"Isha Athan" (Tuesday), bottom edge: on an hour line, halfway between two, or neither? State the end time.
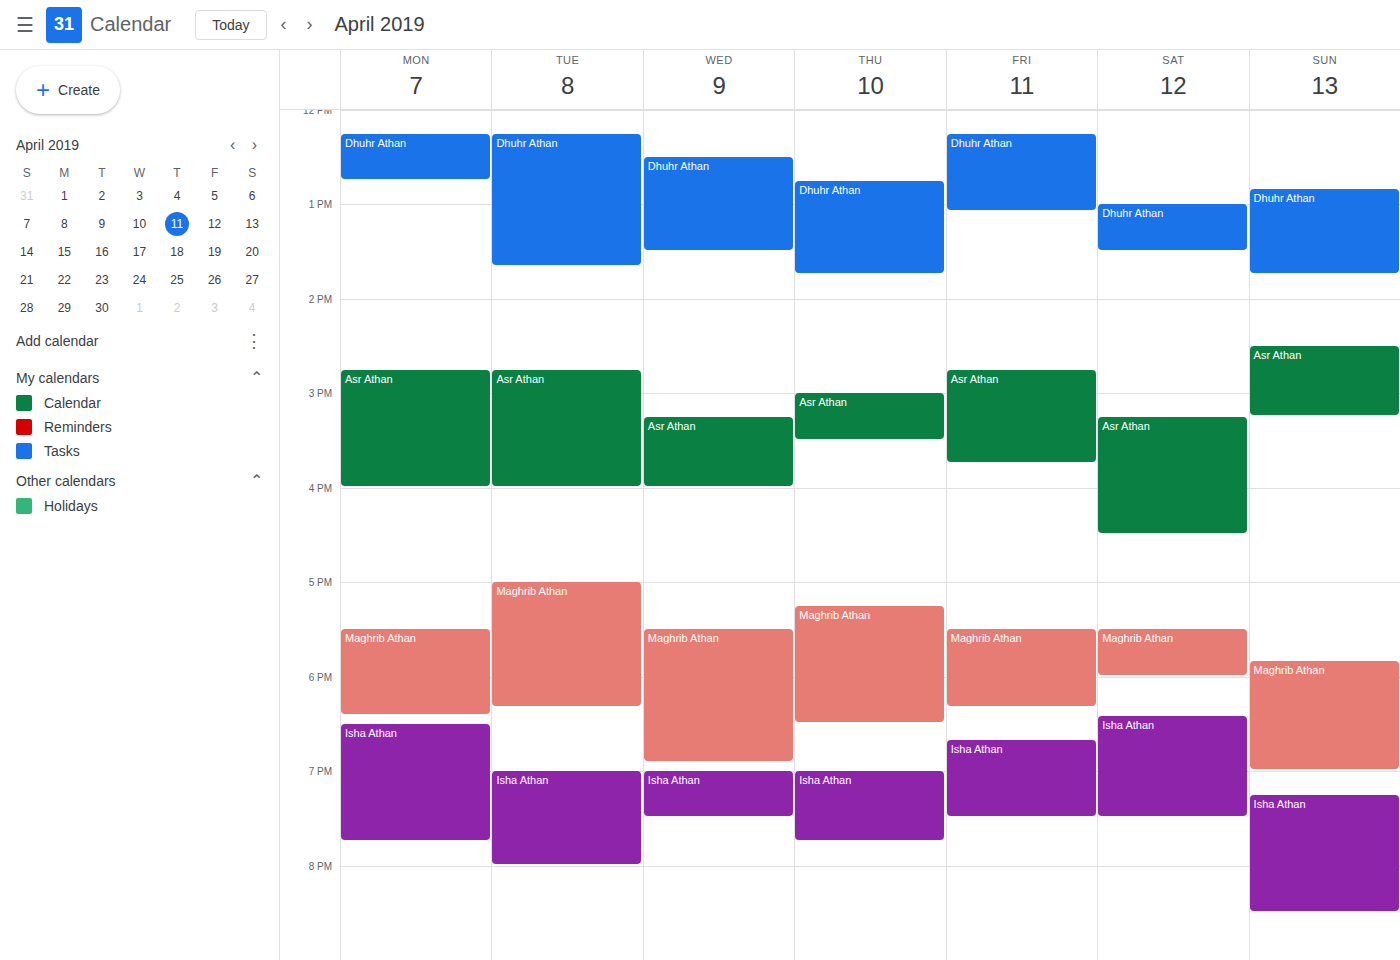
8:00 PM -- exactly on the 8 PM line.